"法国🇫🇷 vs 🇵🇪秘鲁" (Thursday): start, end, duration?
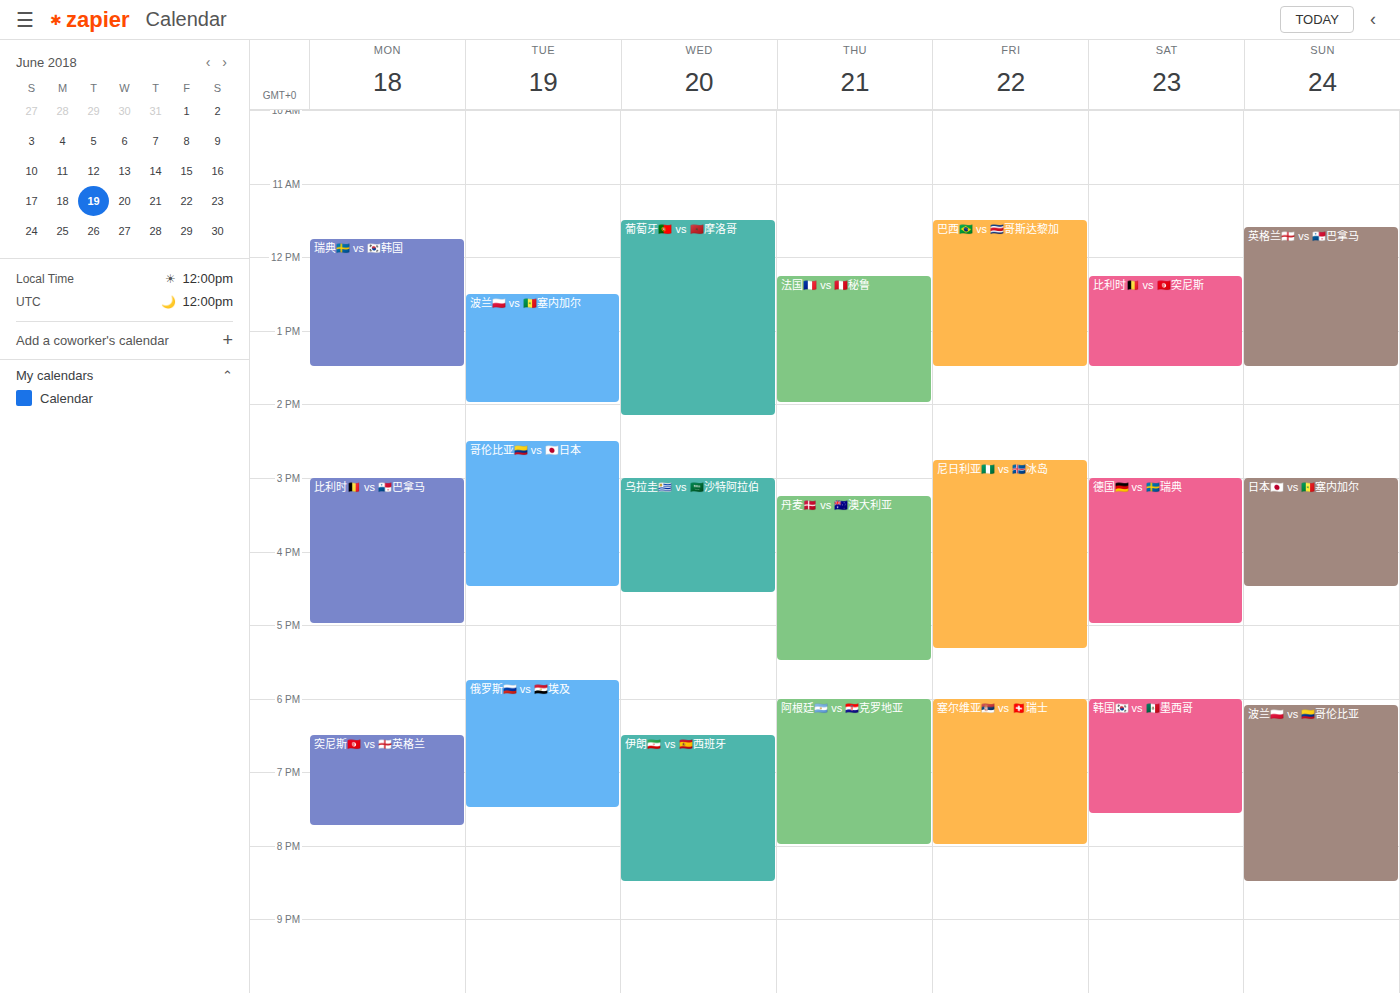
12:15 PM to 2:00 PM, 1 hour 45 minutes